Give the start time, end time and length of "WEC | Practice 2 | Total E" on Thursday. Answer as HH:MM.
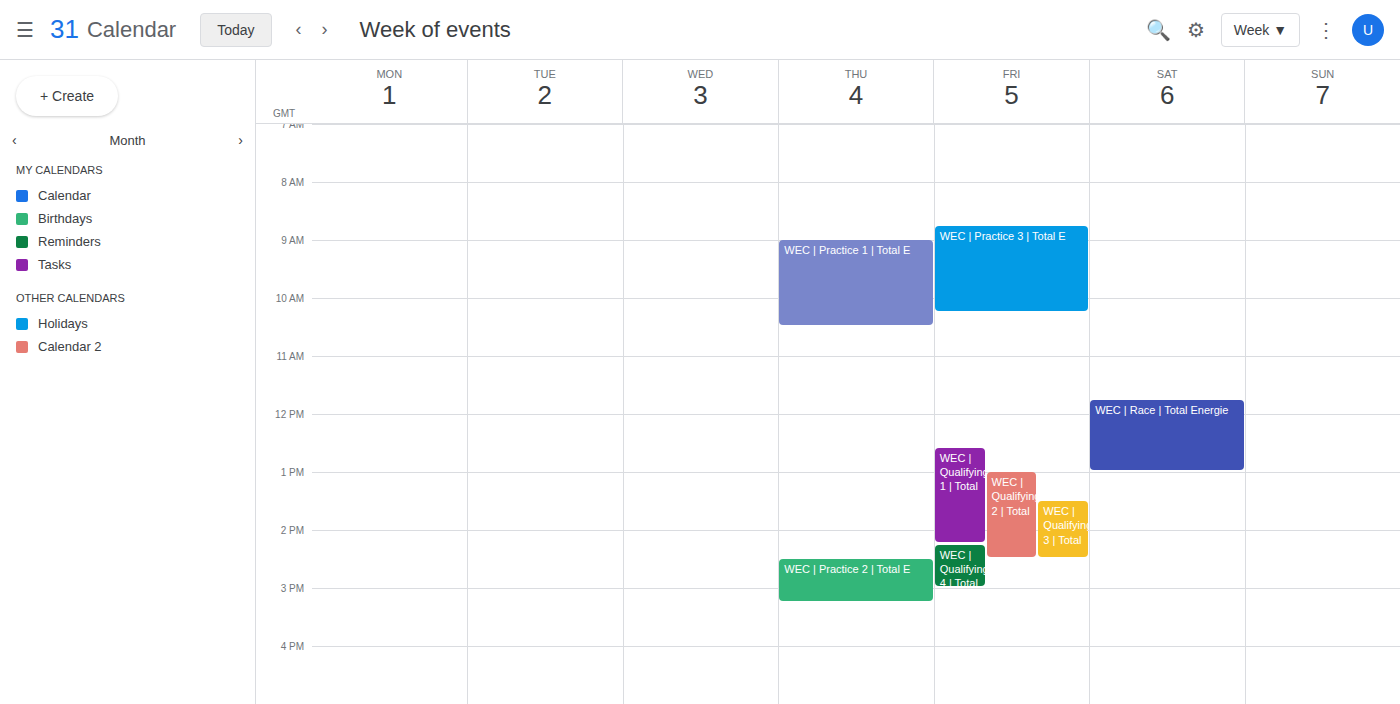
14:30 to 15:15, 45 minutes